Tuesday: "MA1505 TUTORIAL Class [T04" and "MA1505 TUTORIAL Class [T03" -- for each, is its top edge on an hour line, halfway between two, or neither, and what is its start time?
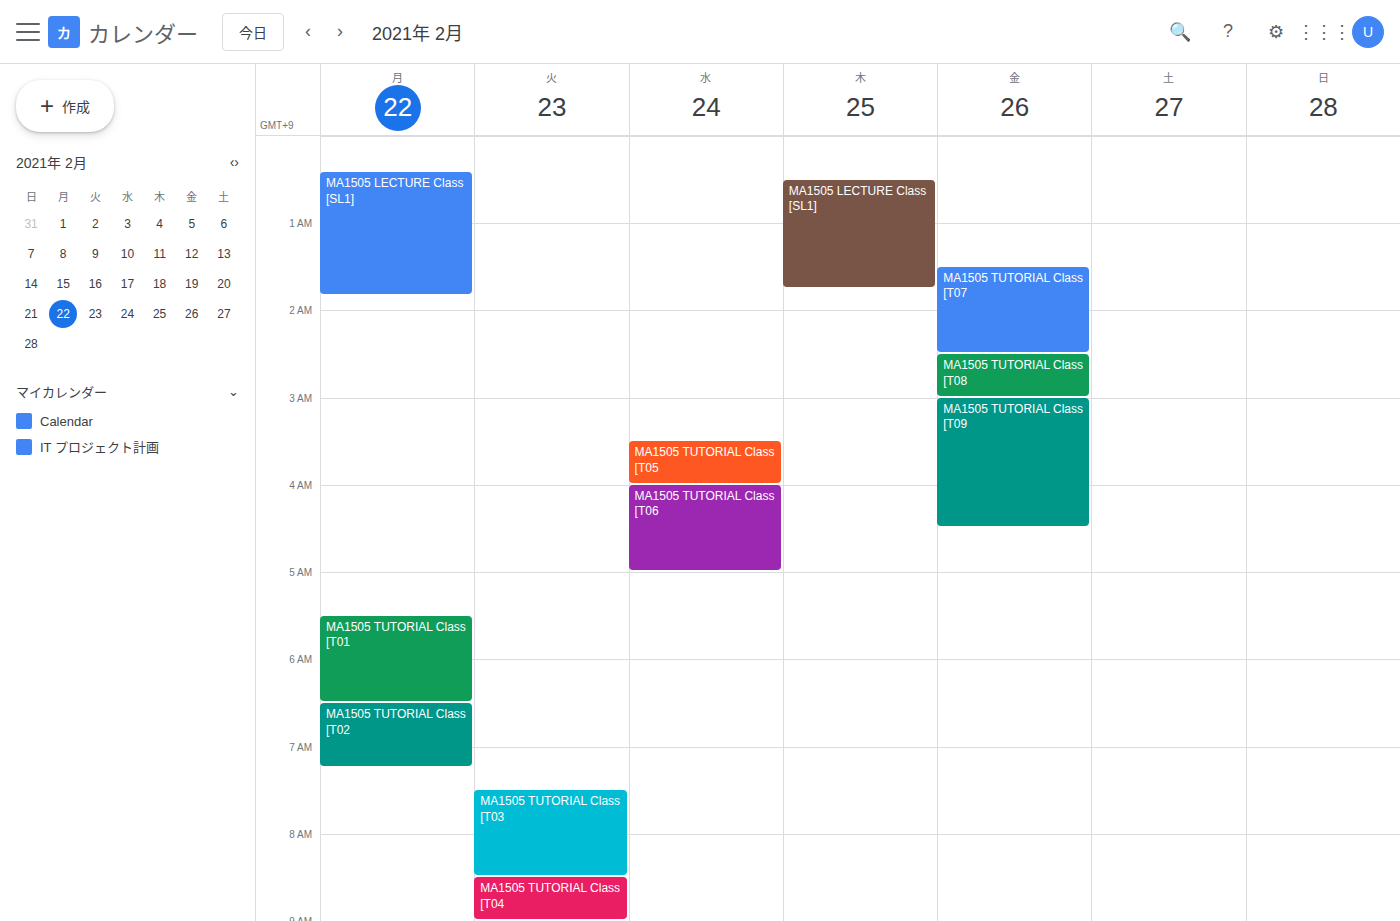
"MA1505 TUTORIAL Class [T04": 8:30 AM, halfway between the 8 AM and 9 AM lines. "MA1505 TUTORIAL Class [T03": 7:30 AM, halfway between the 7 AM and 8 AM lines.